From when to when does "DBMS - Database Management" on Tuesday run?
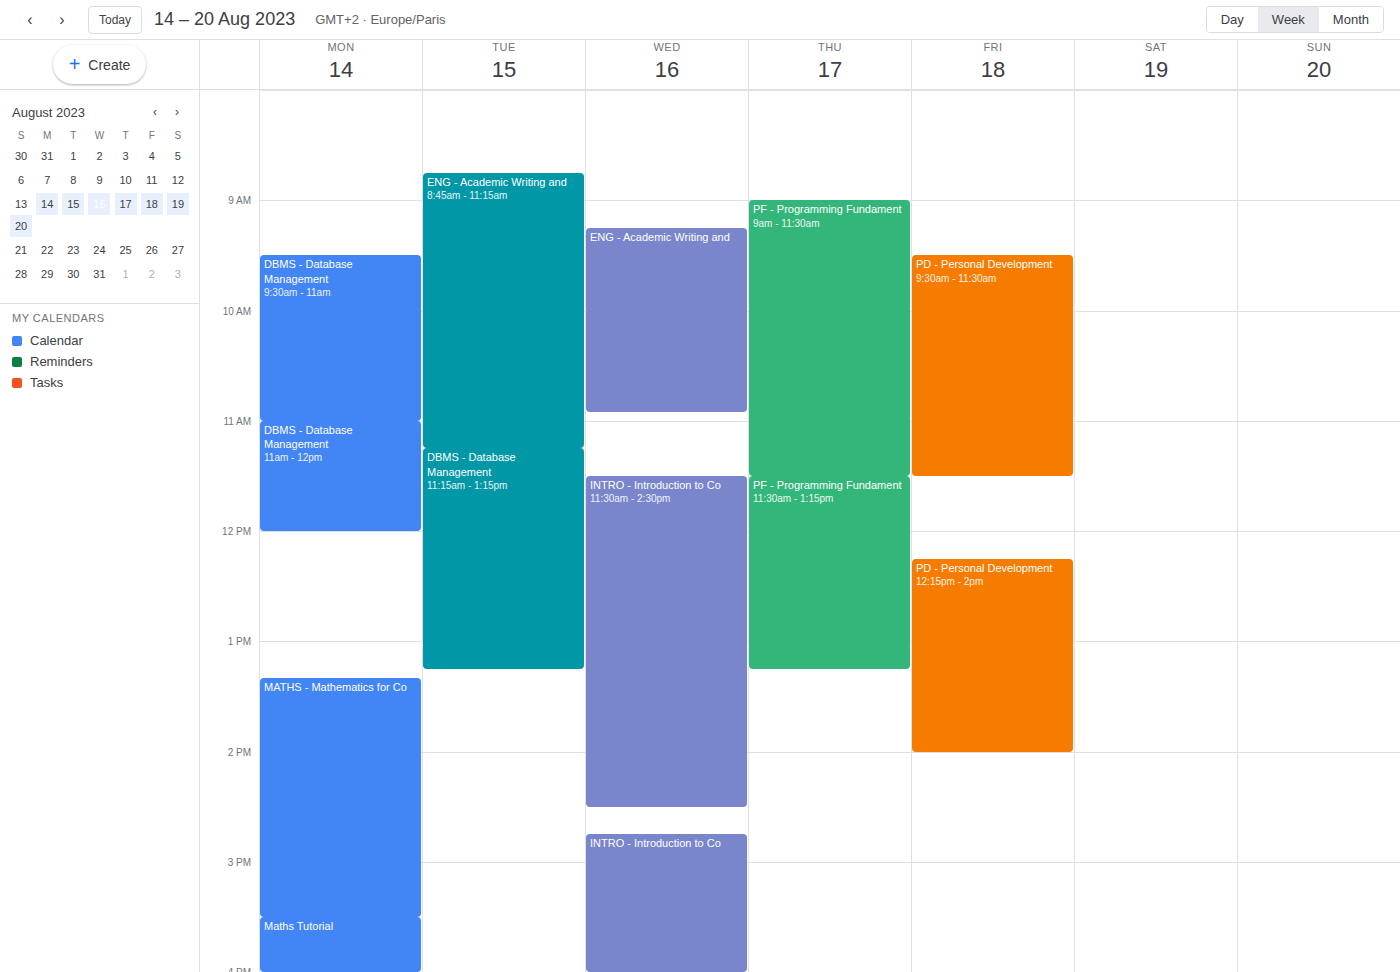
11:15 AM to 1:15 PM